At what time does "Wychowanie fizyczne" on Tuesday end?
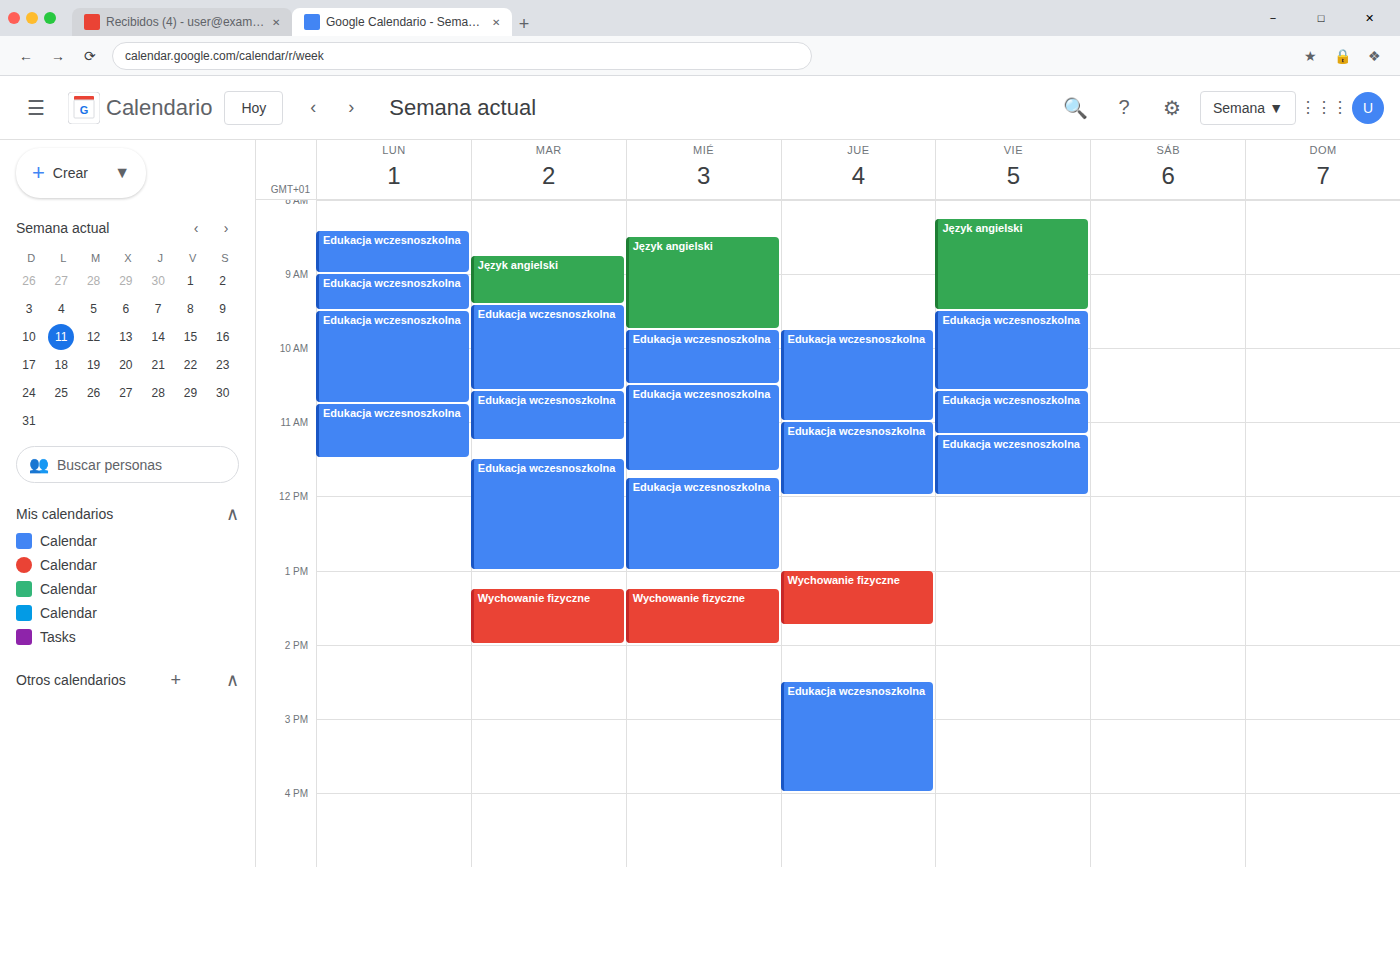
2:00 PM